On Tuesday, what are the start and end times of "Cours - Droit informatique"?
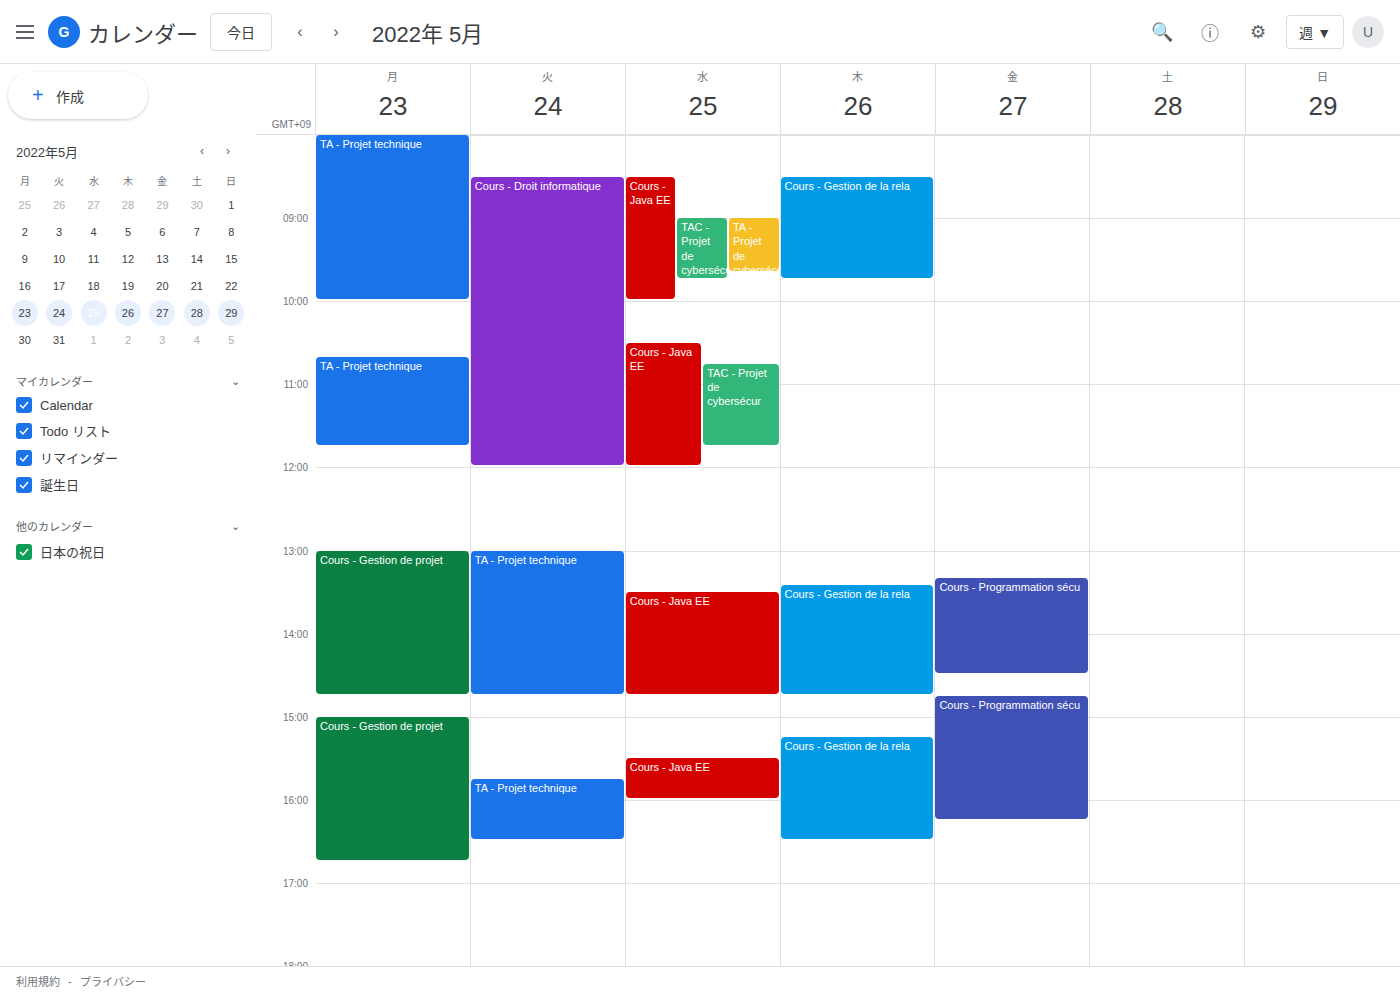
8:30 AM to 12:00 PM